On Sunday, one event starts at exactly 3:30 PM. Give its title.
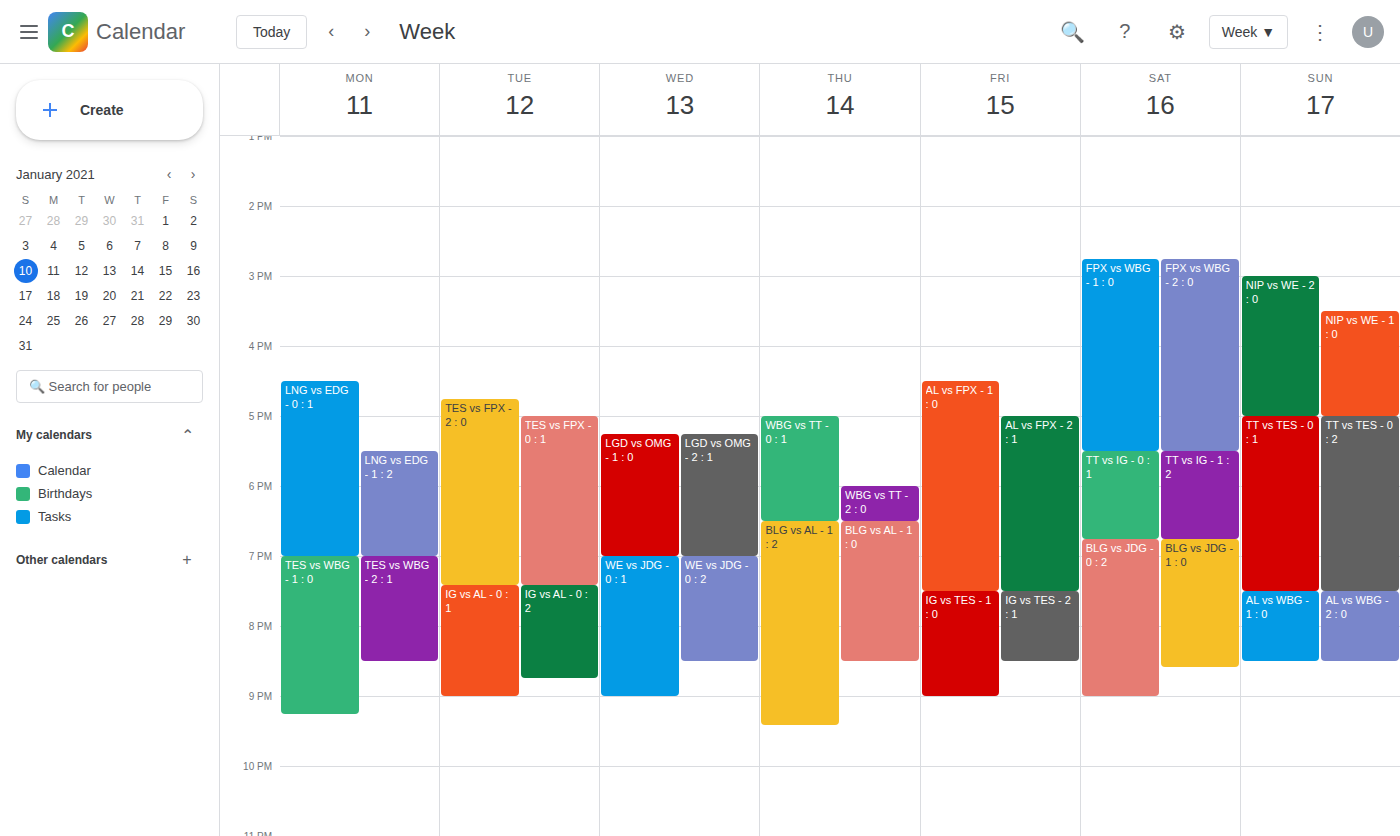
"NIP vs WE - 1 : 0"